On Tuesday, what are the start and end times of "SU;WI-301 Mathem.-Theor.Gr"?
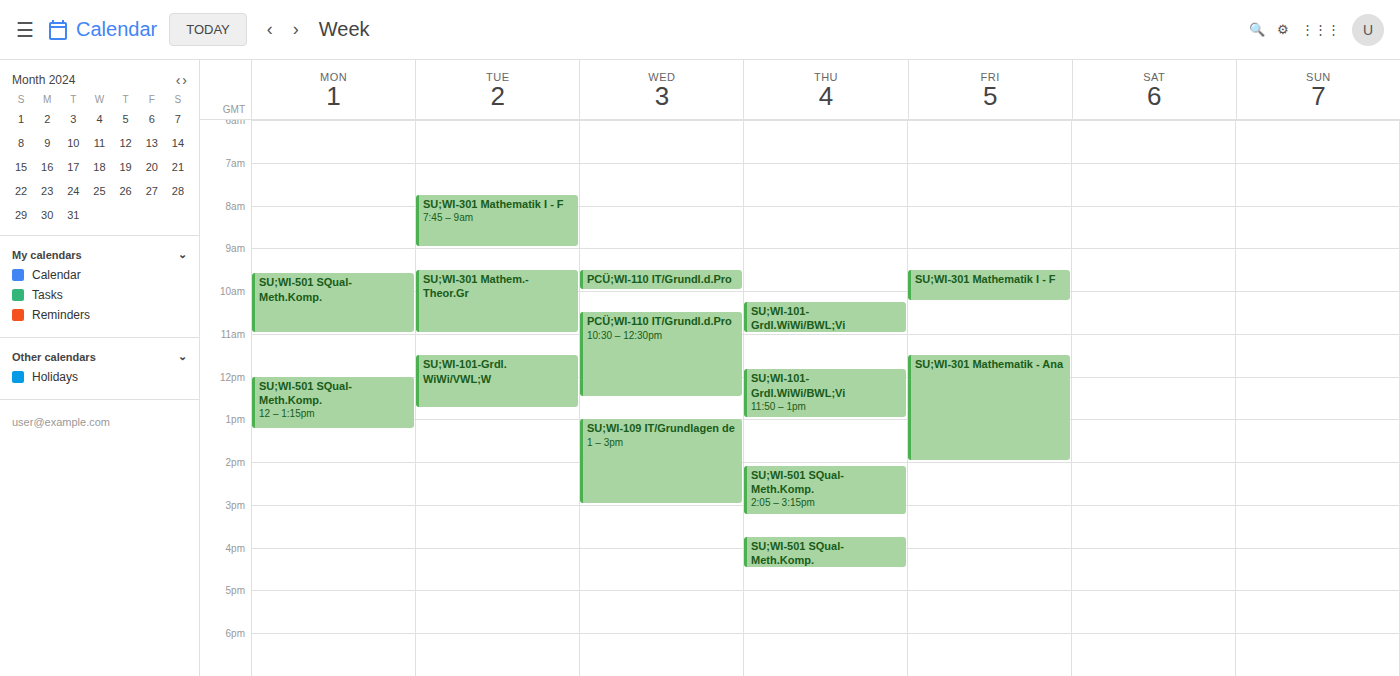
09:30 to 11:00